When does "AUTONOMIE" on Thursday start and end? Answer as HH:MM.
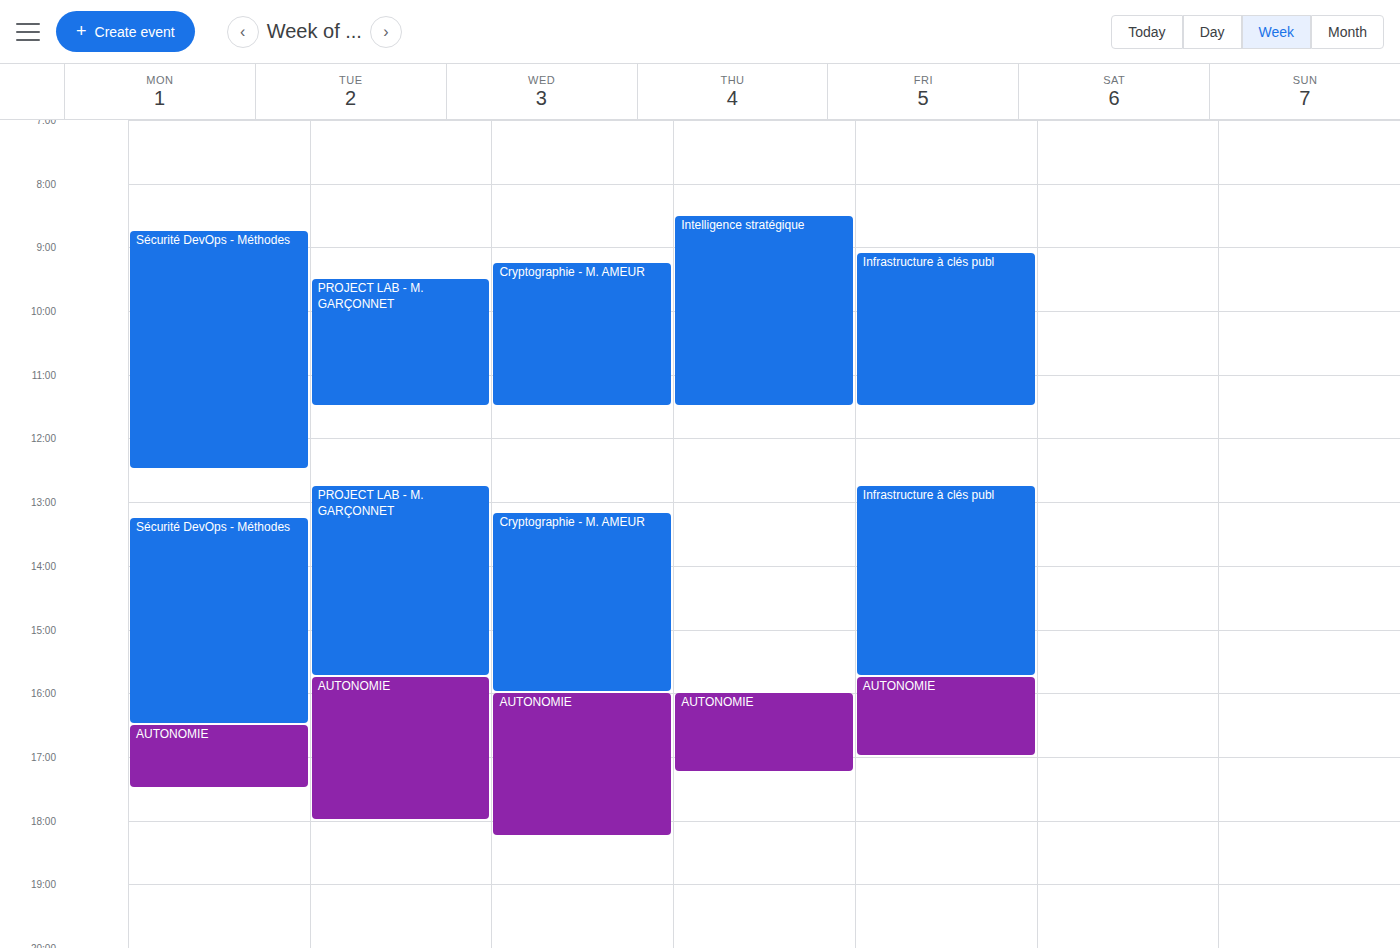
16:00 to 17:15